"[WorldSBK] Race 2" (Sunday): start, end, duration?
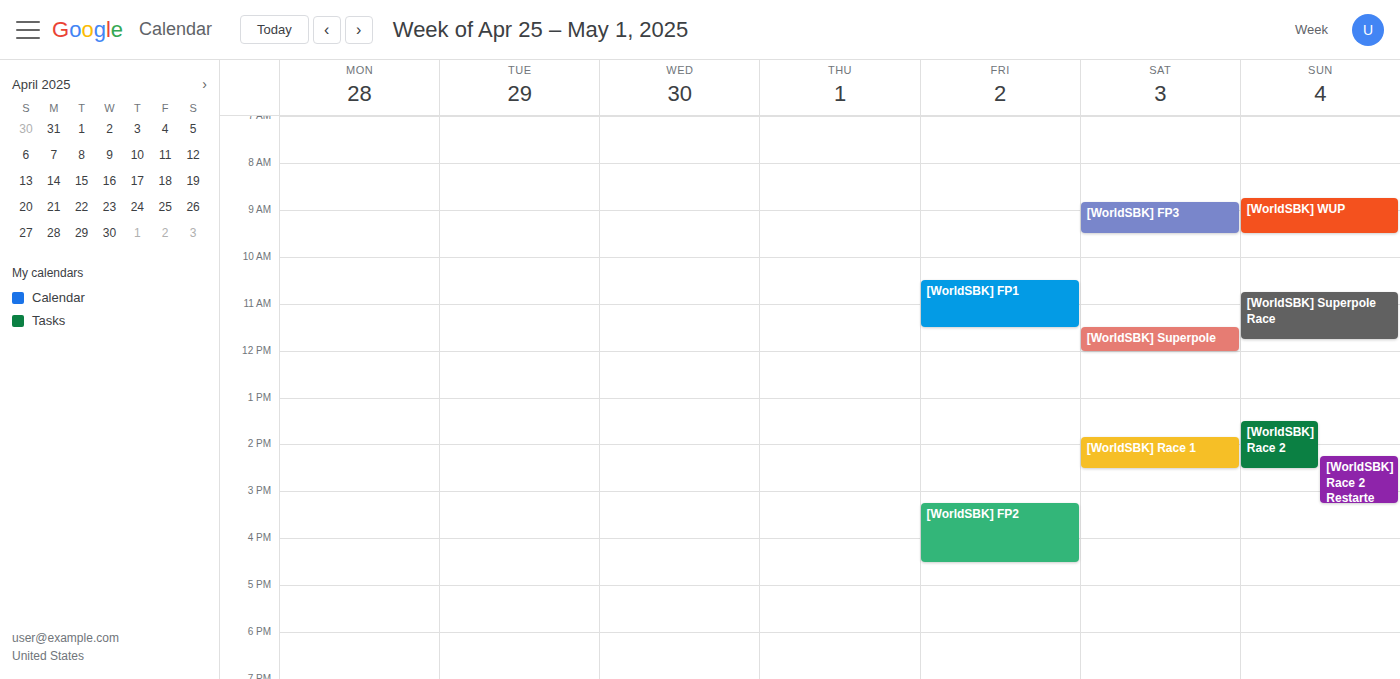
1:30 PM to 2:30 PM, 1 hour